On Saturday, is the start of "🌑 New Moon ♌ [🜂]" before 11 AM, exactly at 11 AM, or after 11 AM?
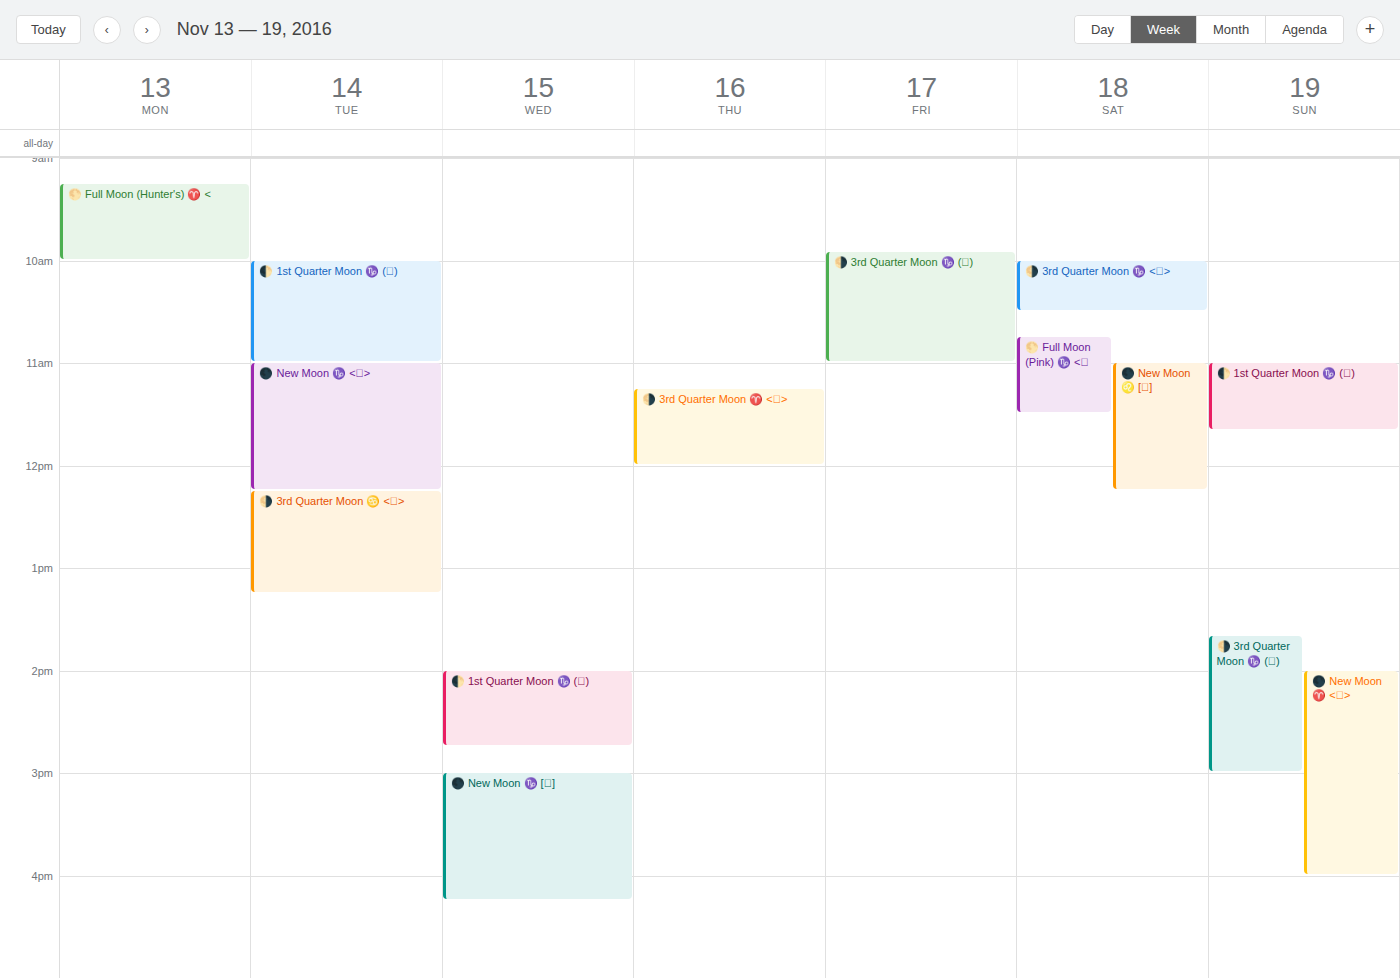
11:00 AM -- exactly at 11 AM, on the 11 AM line.